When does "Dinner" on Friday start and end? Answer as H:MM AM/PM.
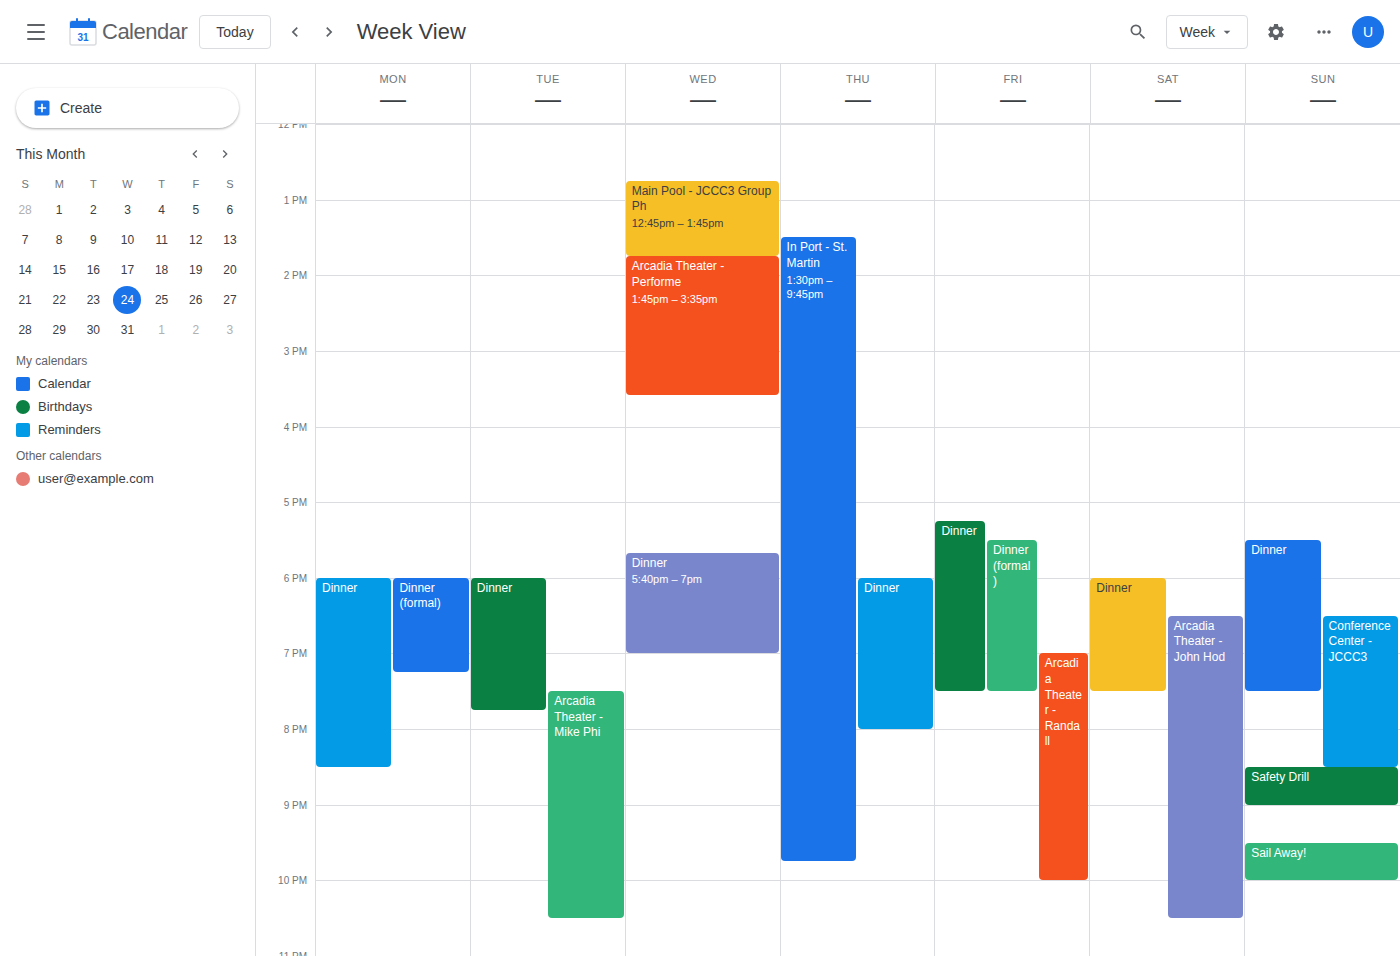
5:15 PM to 7:30 PM